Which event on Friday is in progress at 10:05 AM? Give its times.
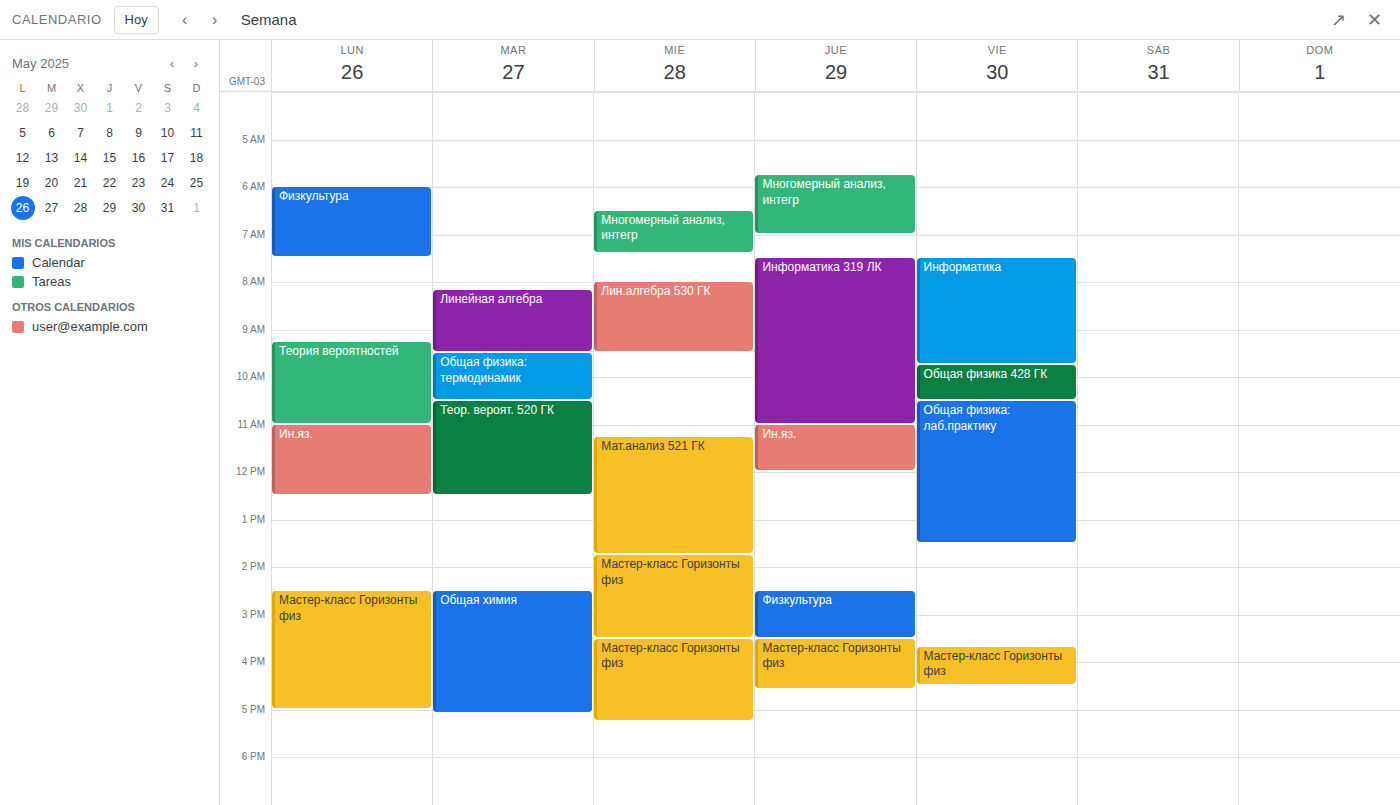
"Общая физика 428 ГК", 9:45 AM to 10:30 AM